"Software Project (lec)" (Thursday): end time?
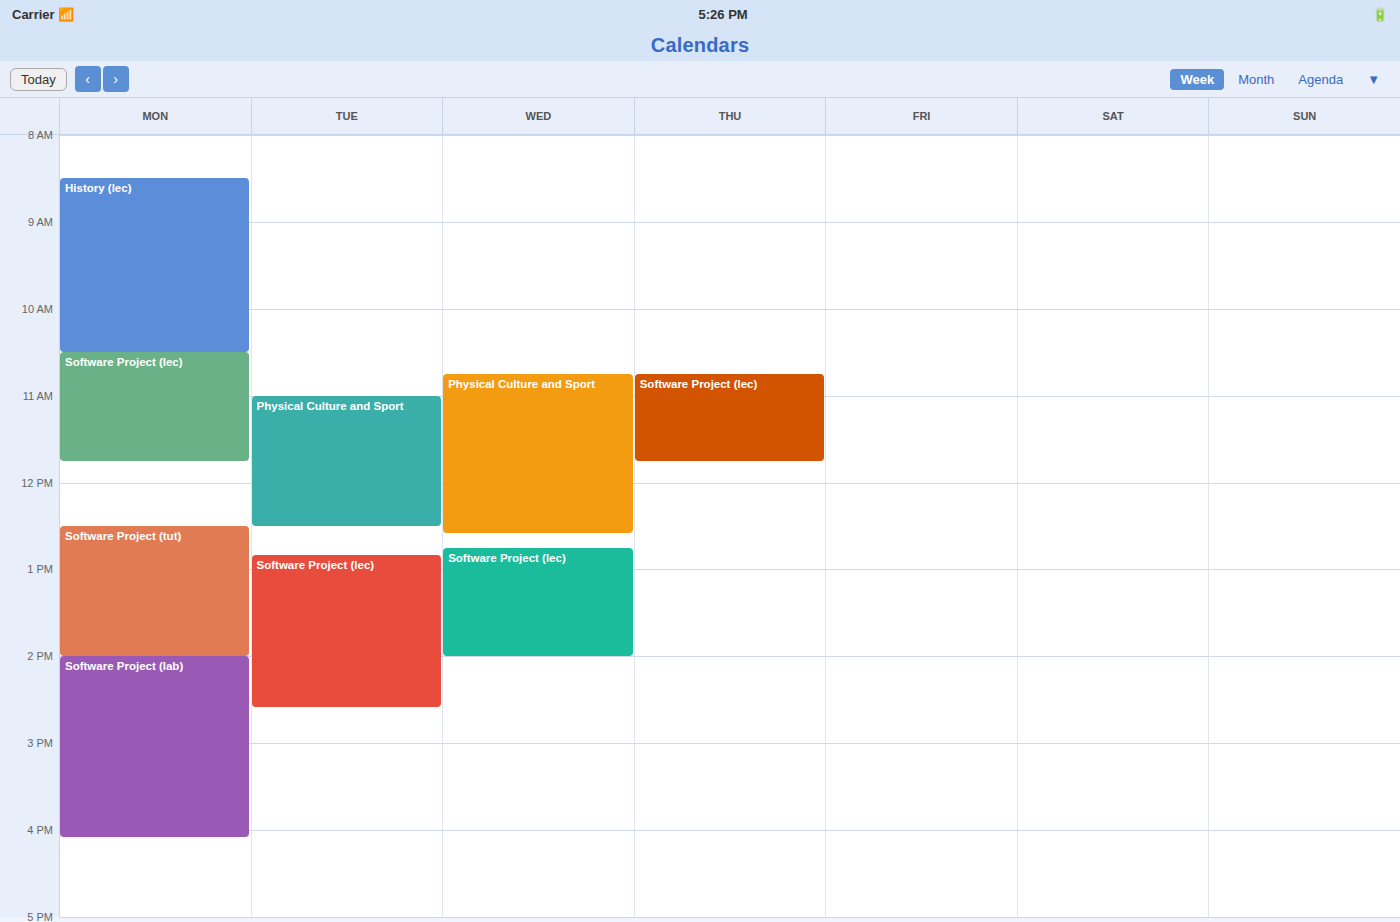
11:45 AM